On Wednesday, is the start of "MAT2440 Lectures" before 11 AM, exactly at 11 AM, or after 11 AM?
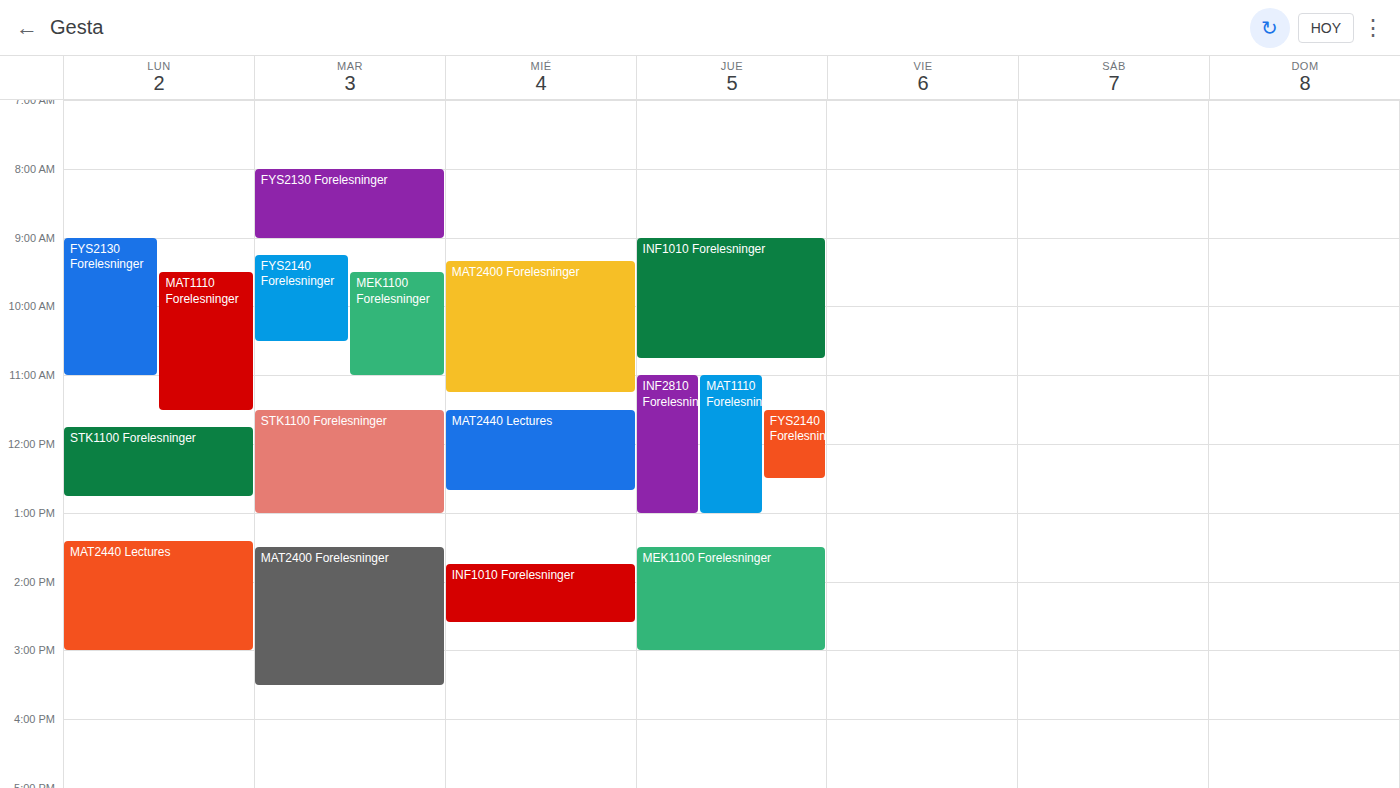
11:30 AM -- after 11 AM, 30 minutes below the 11 AM line.